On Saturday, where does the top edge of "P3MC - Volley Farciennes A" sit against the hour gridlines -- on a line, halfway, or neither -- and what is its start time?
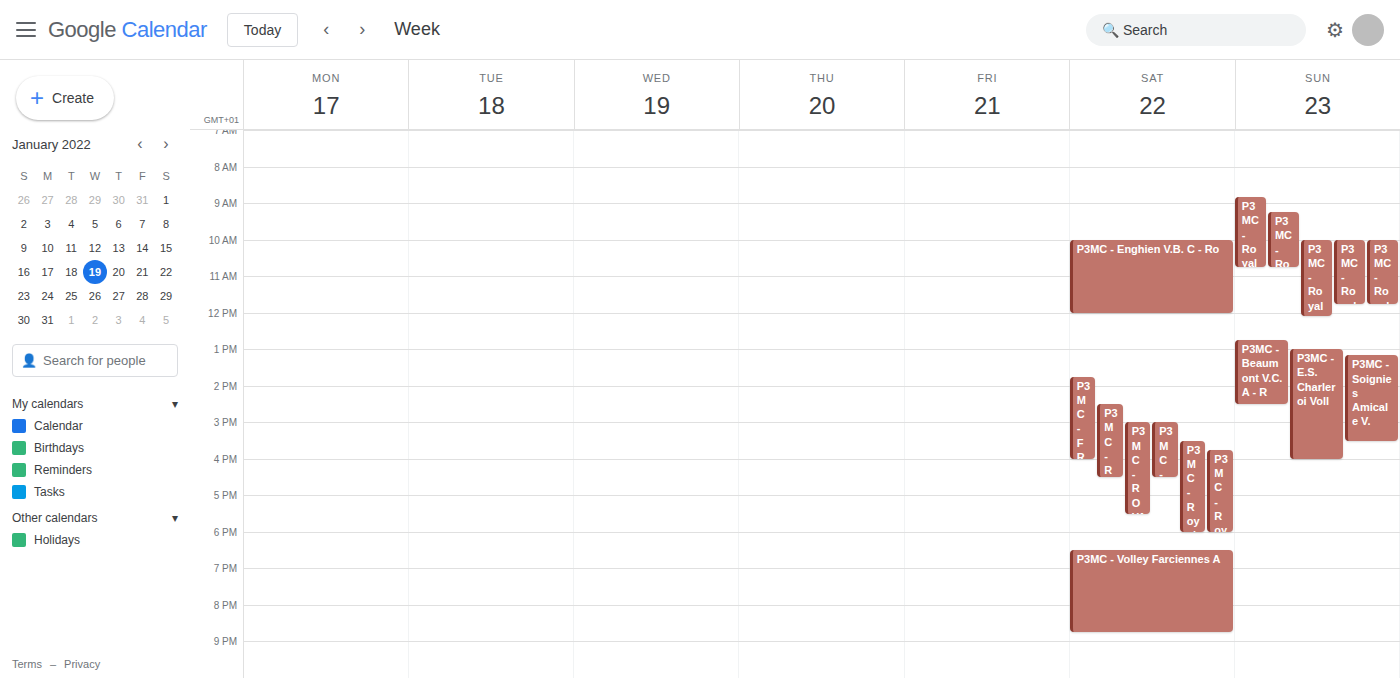
6:30 PM -- halfway between the 6 PM and 7 PM lines.